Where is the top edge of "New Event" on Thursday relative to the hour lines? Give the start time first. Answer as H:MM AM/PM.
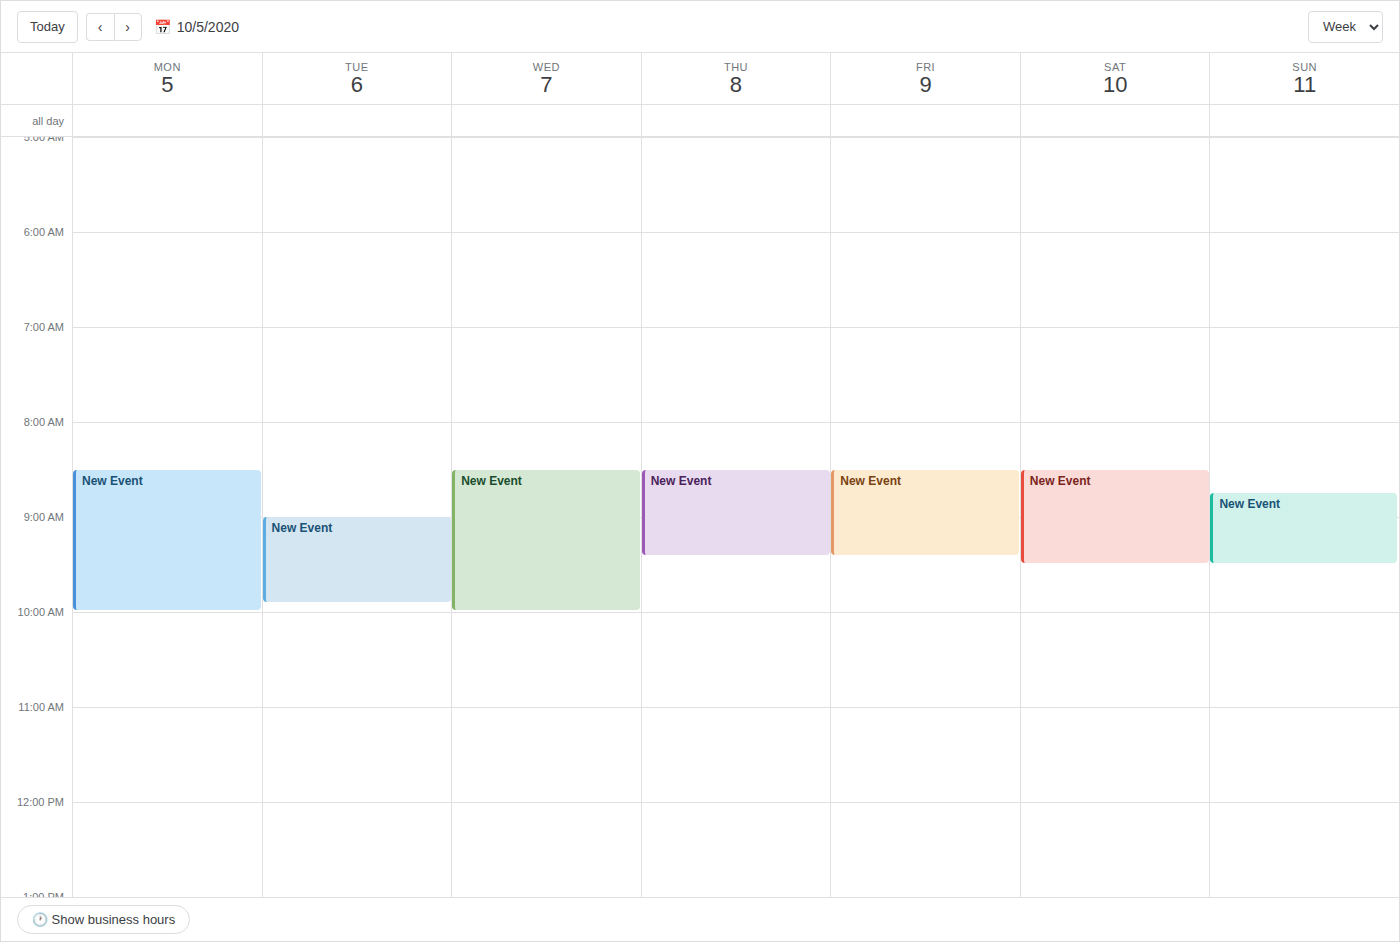
8:30 AM -- halfway between the 8 AM and 9 AM lines.